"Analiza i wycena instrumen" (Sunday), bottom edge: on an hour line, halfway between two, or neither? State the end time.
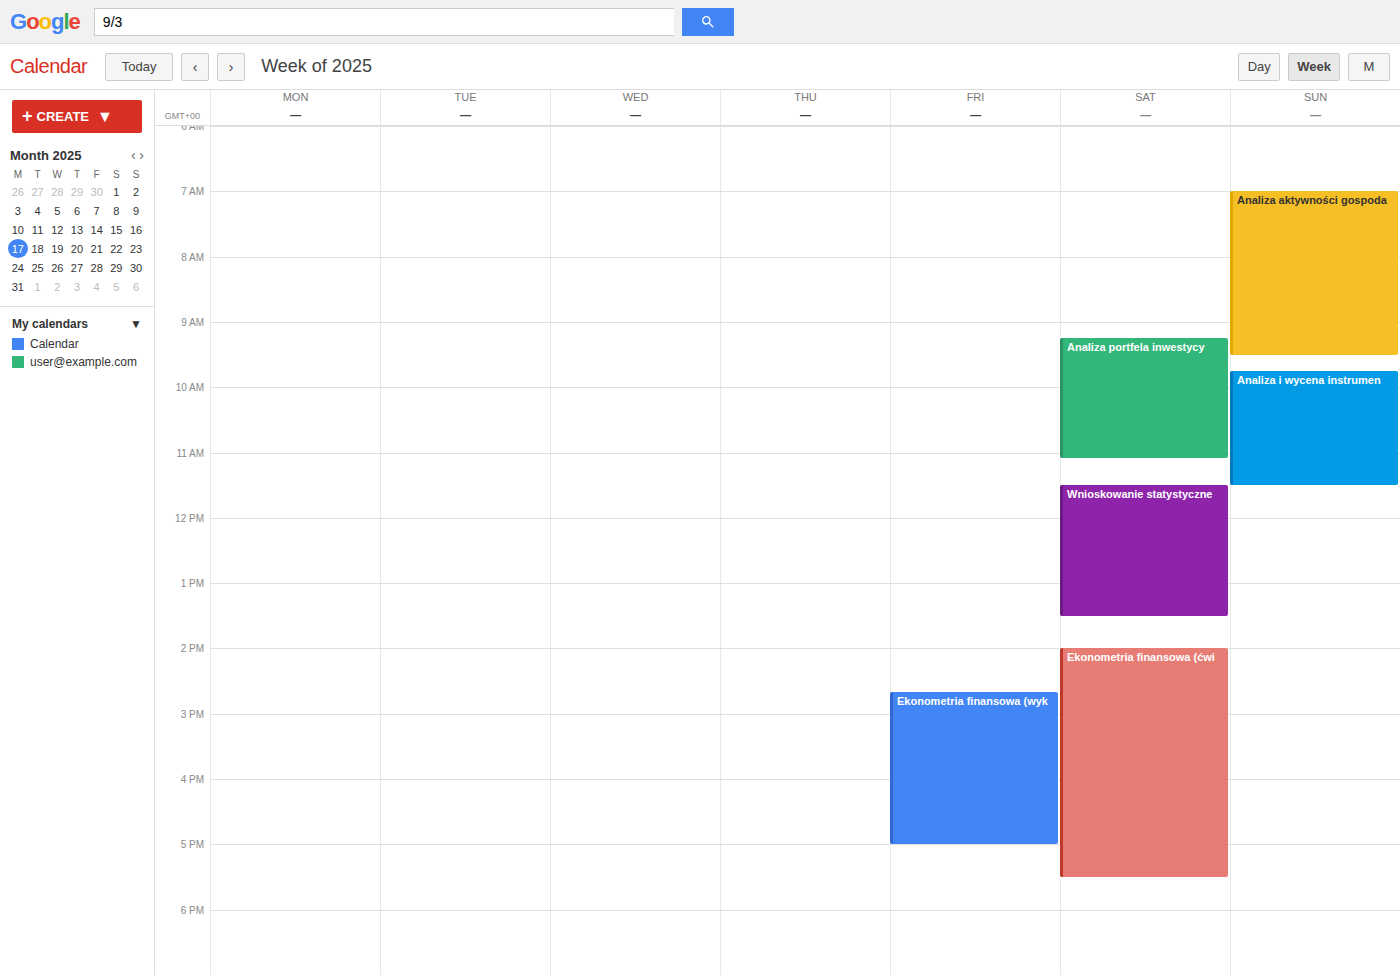
11:30 AM -- halfway between the 11 AM and 12 PM lines.